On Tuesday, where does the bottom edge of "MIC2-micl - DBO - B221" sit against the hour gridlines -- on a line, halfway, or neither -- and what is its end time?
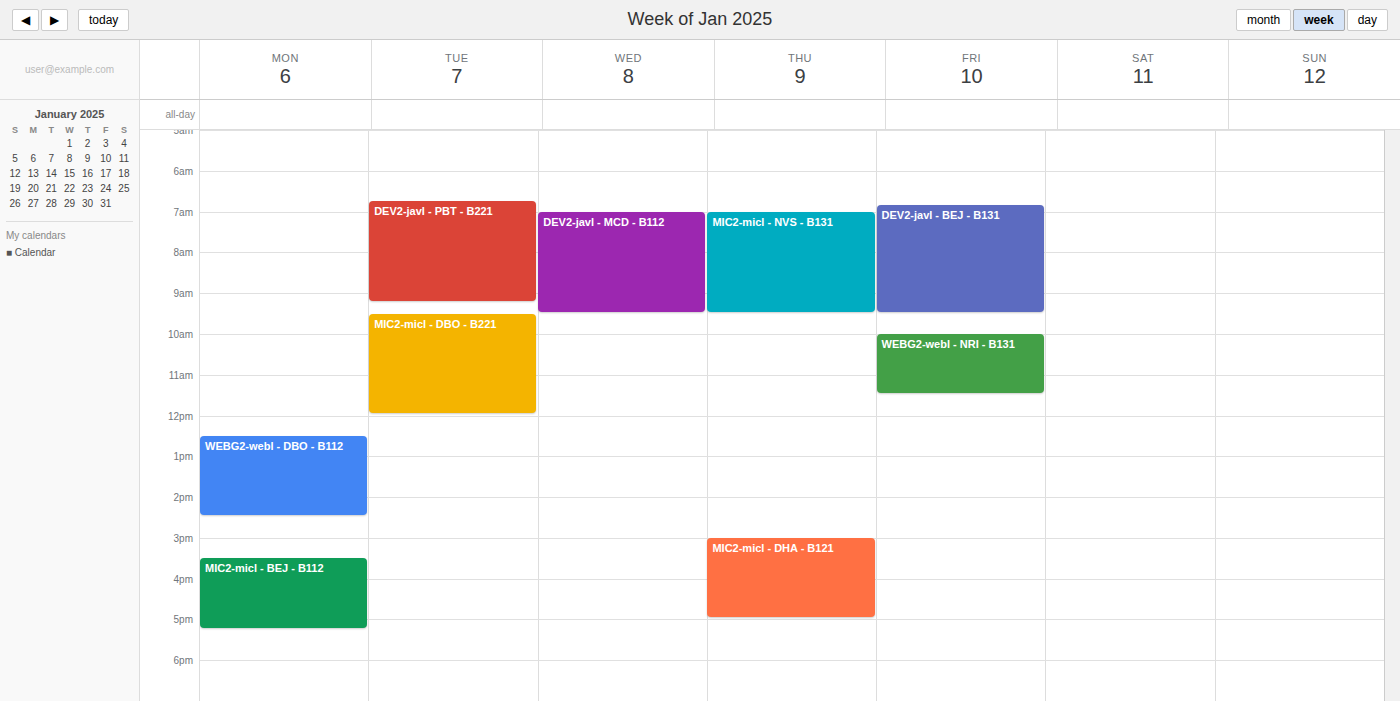
12:00 PM -- exactly on the 12 PM line.